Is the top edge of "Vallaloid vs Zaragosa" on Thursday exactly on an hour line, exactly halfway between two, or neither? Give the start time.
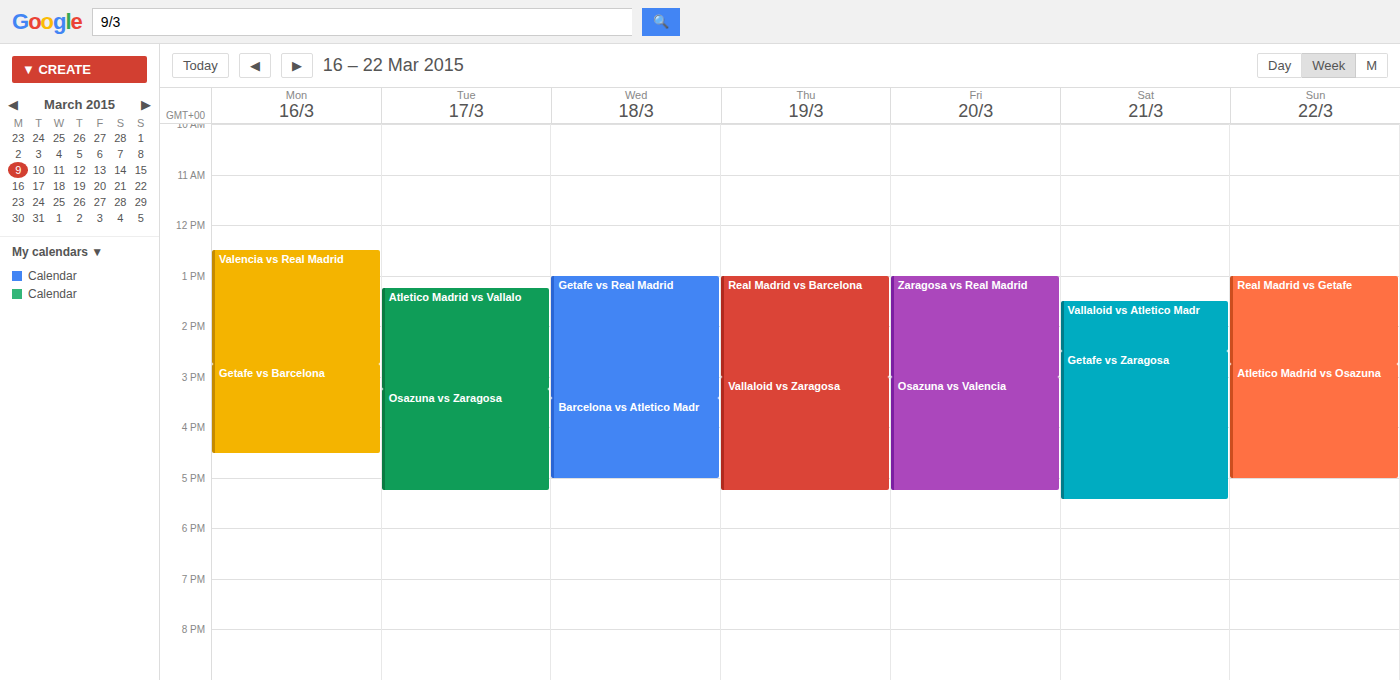
3:00 PM -- exactly on the 3 PM line.